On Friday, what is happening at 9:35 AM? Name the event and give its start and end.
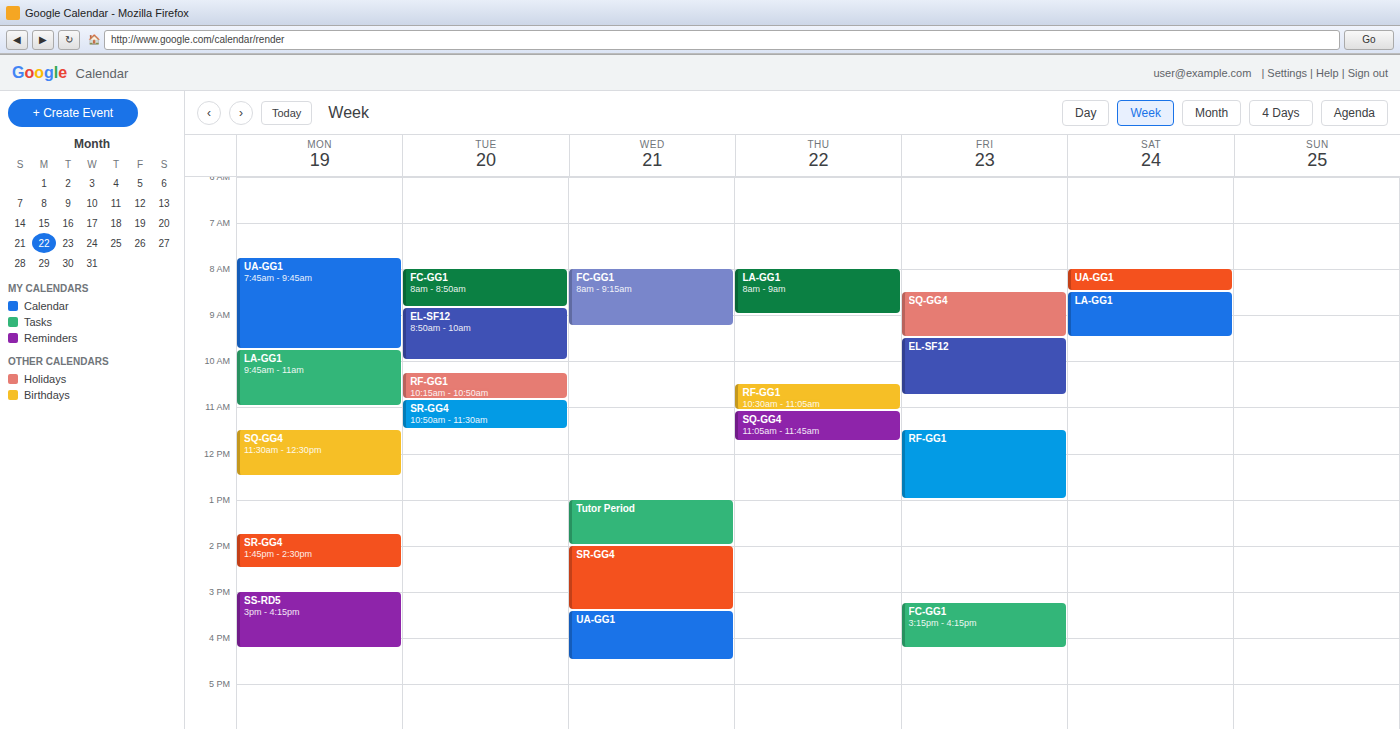
"EL-SF12", 9:30 AM to 10:45 AM